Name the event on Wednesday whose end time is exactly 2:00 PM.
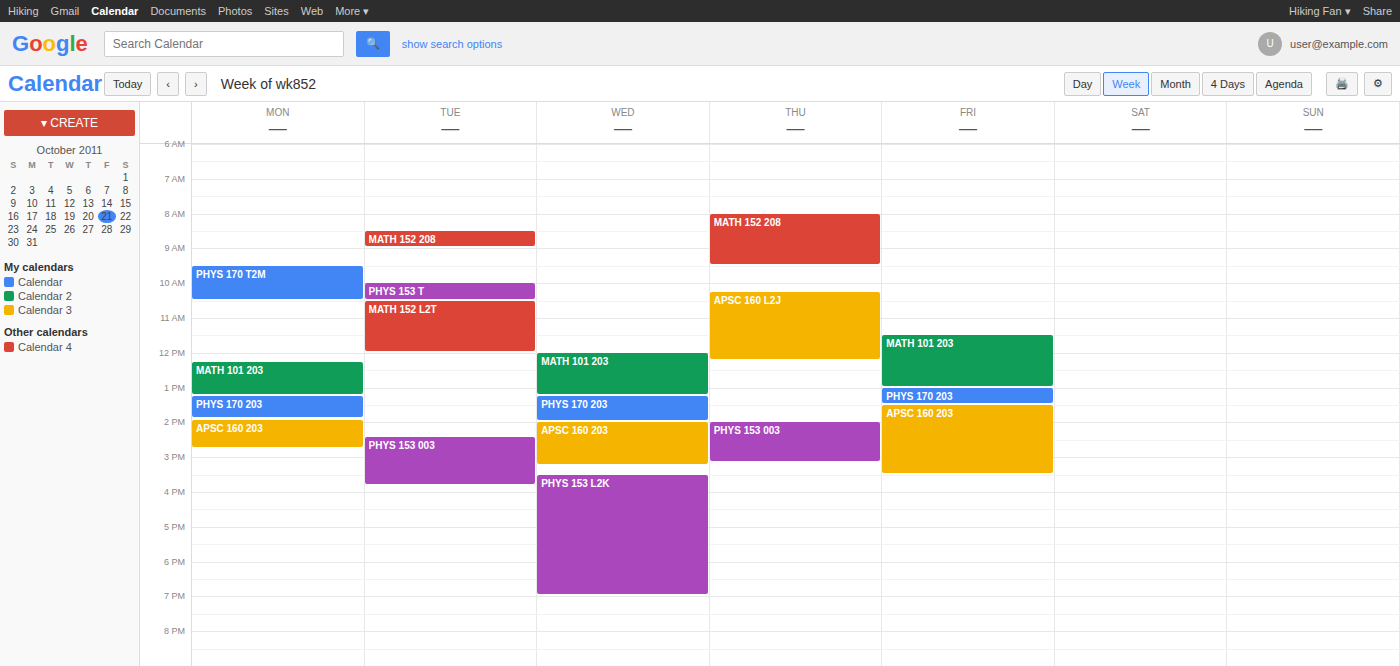
"PHYS 170 203"